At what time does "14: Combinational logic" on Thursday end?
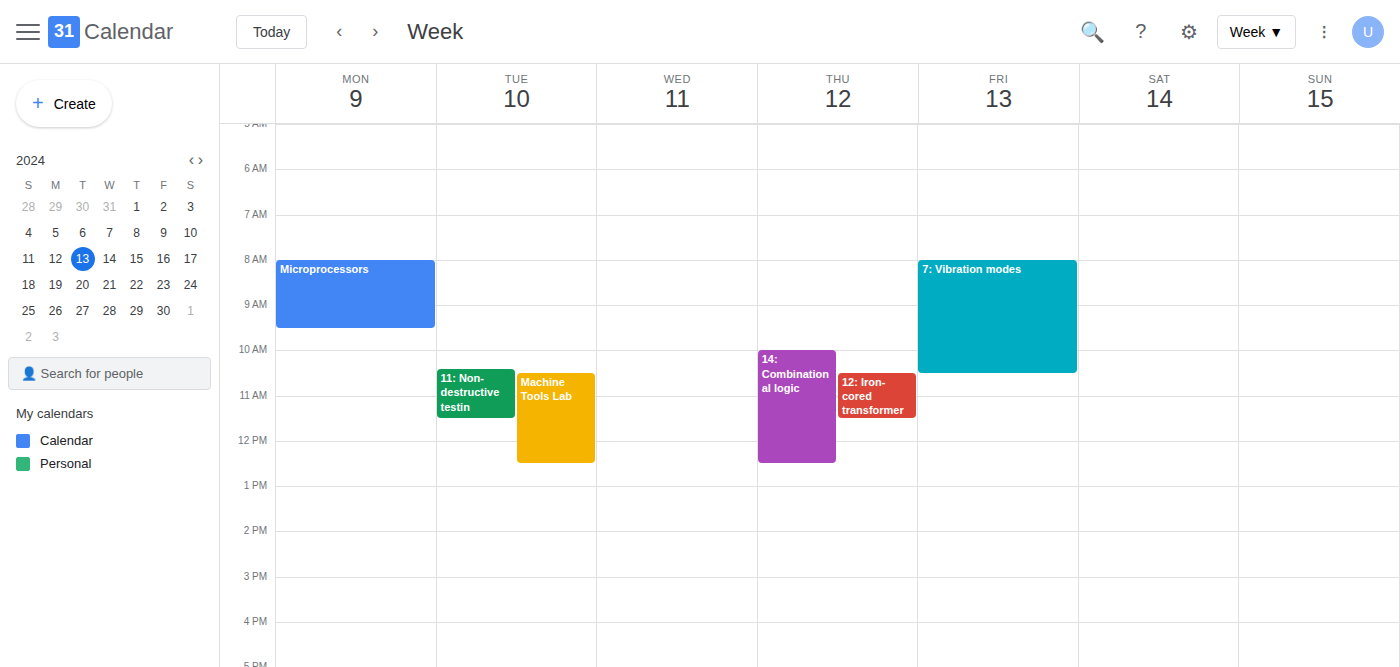
12:30